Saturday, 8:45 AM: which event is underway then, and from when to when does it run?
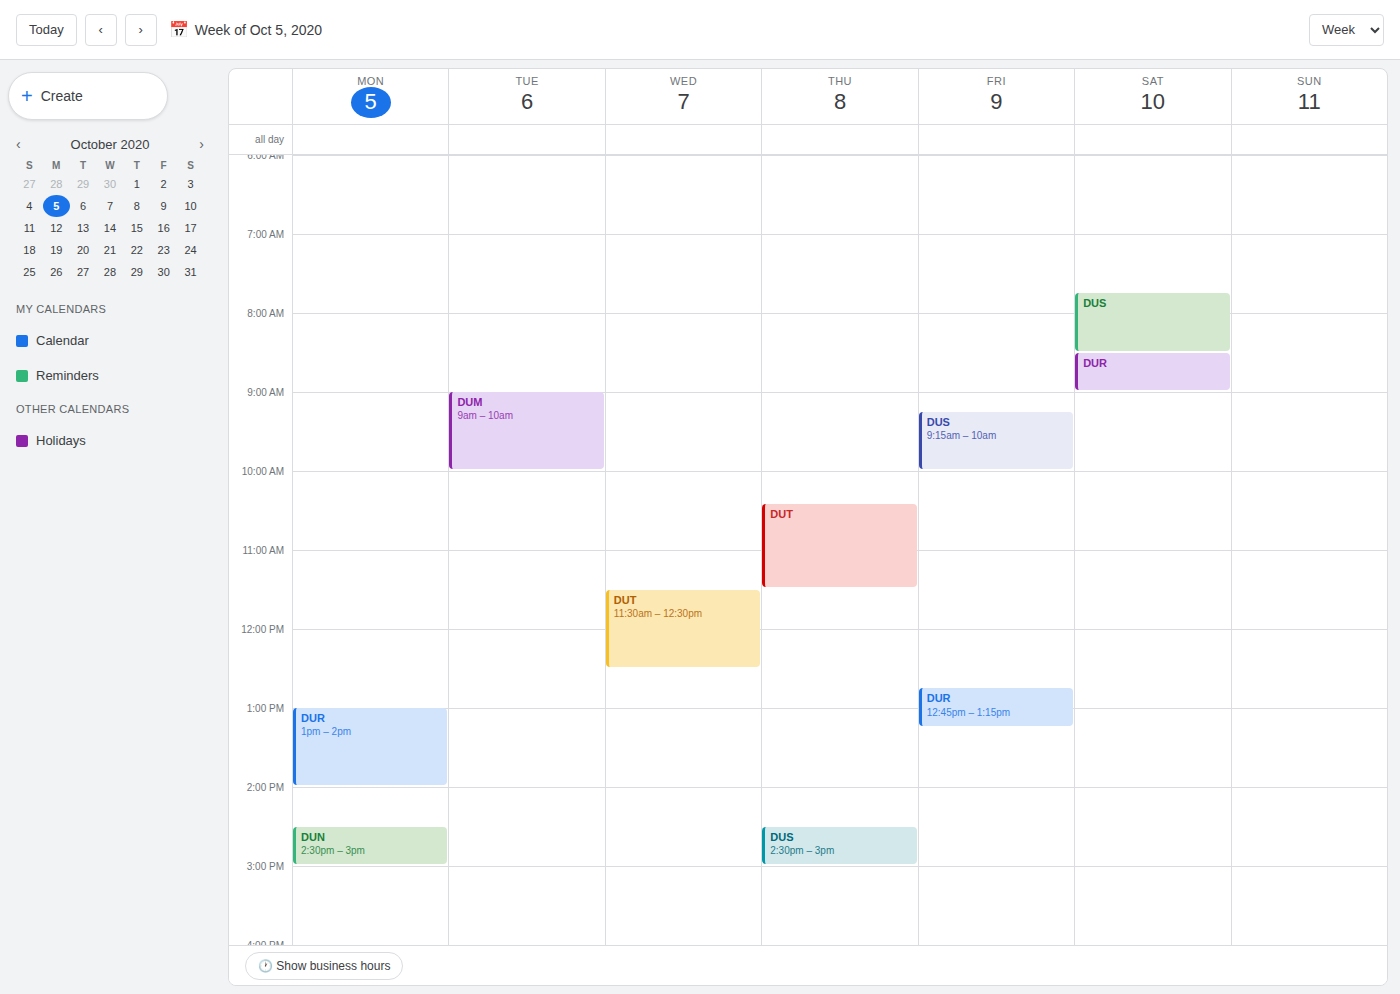
"DUR", 8:30 AM to 9:00 AM